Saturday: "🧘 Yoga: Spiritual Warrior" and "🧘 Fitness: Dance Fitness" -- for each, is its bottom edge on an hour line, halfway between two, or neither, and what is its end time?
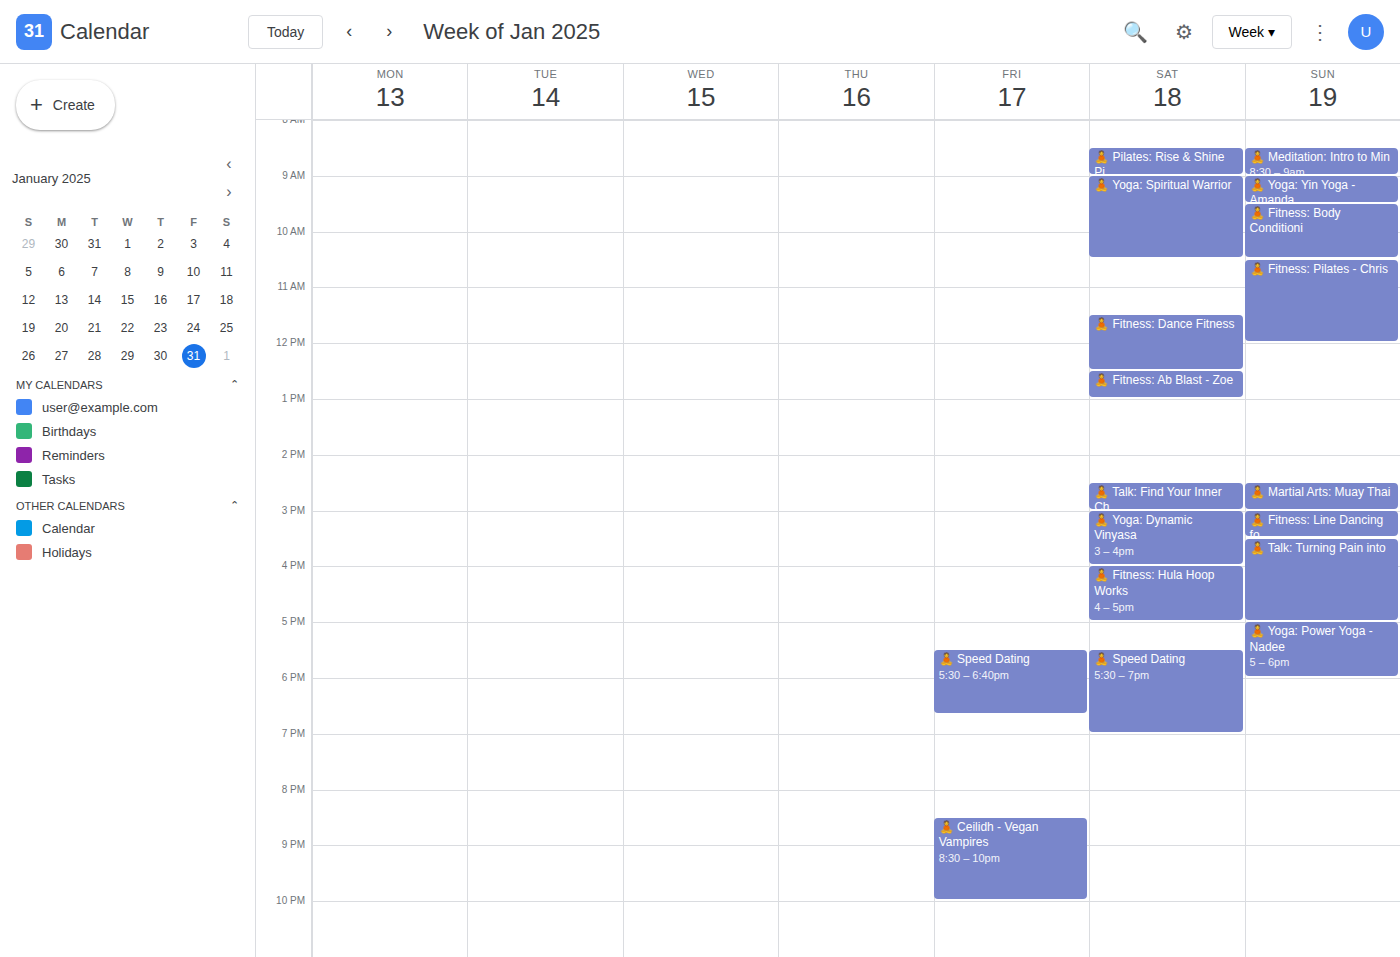
"🧘 Yoga: Spiritual Warrior": 10:30, halfway between the 10:00 and 11:00 lines. "🧘 Fitness: Dance Fitness": 12:30, halfway between the 12:00 and 13:00 lines.